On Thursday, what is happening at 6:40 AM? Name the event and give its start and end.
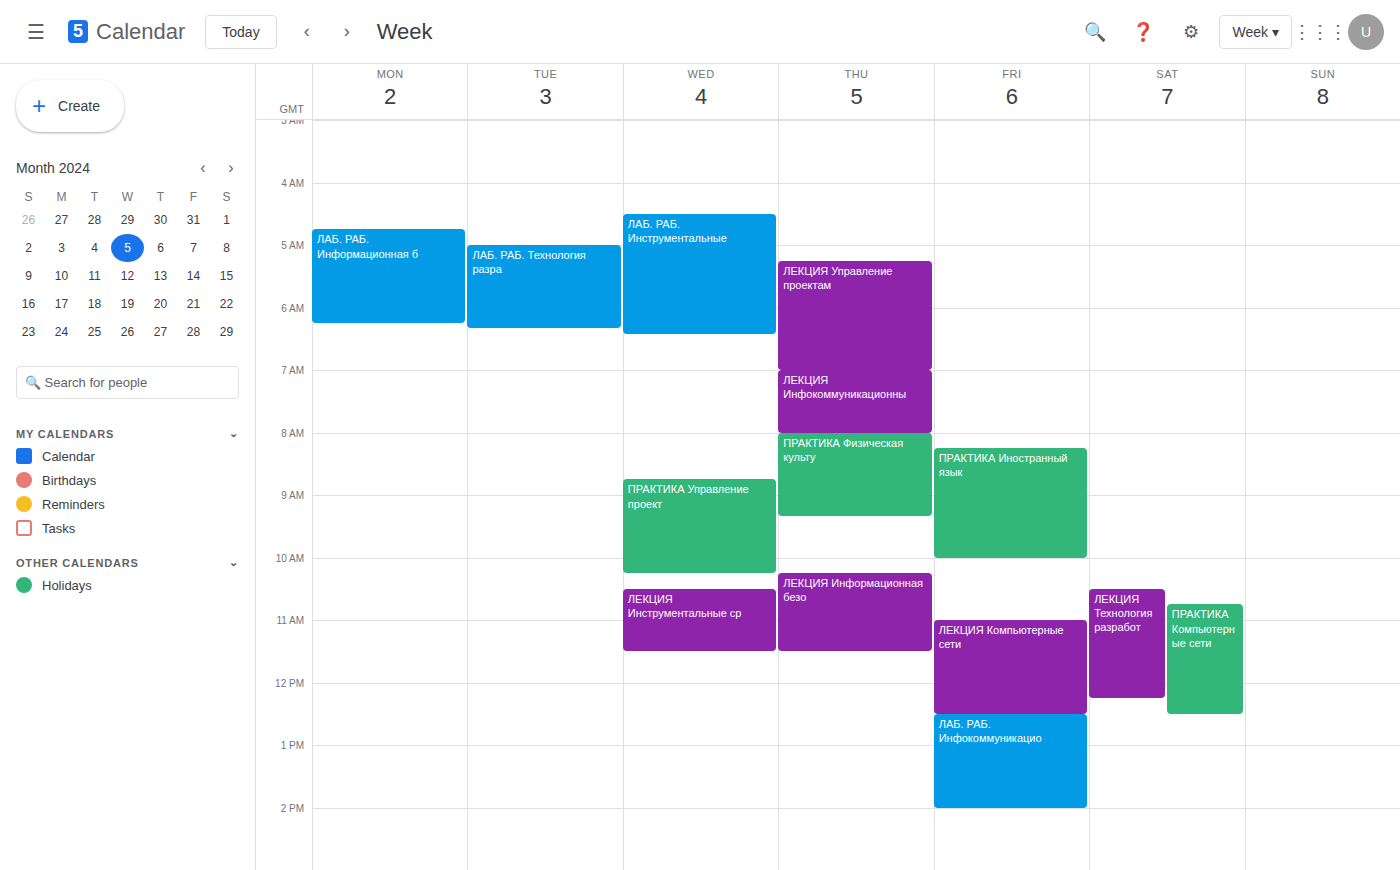
"ЛЕКЦИЯ Управление проектам", 5:15 AM to 7:00 AM